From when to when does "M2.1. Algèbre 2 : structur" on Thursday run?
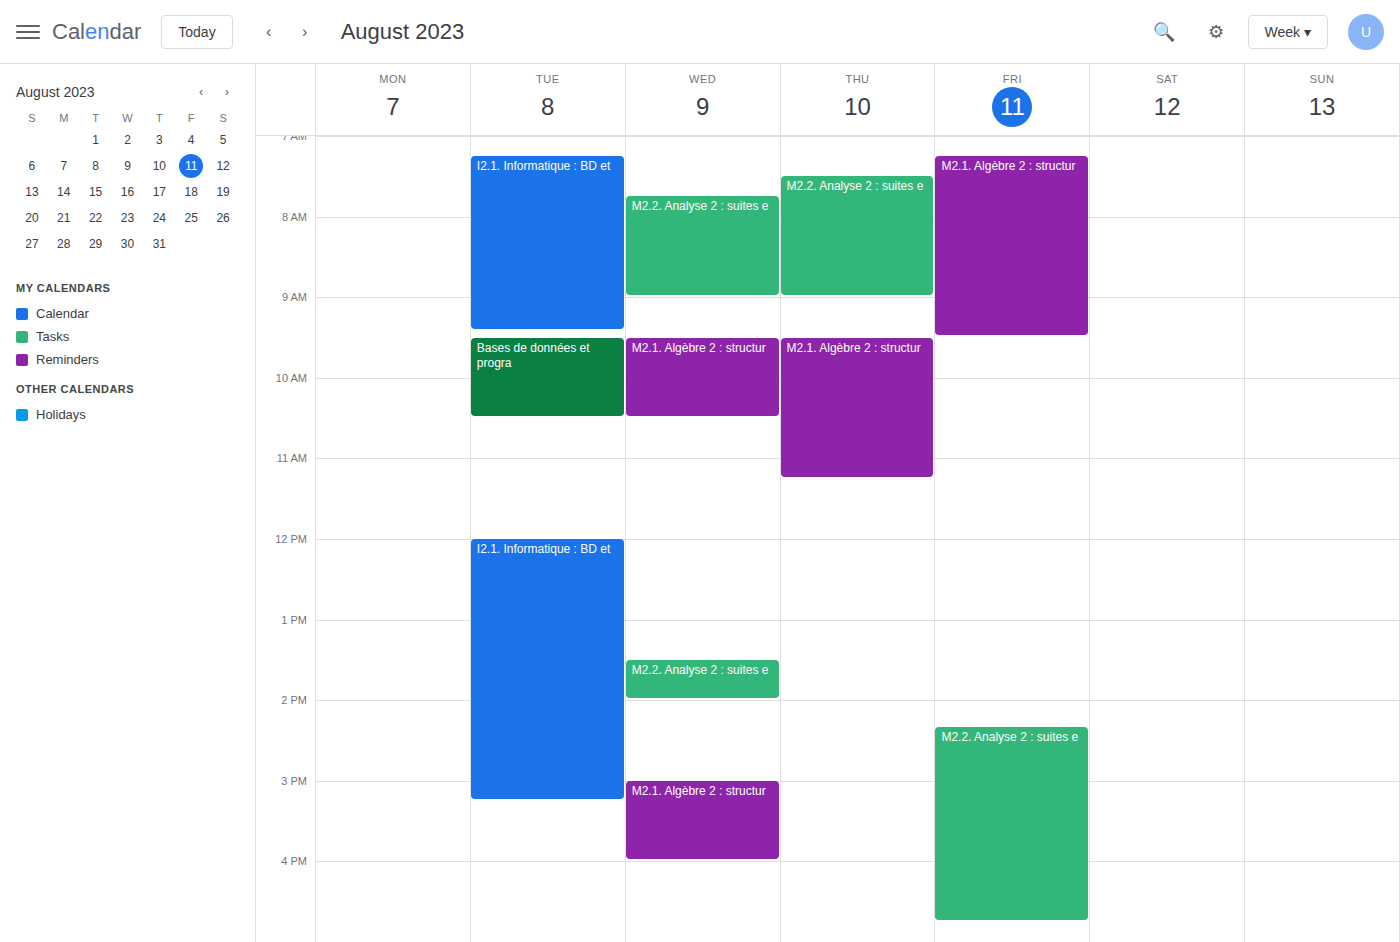
9:30 AM to 11:15 AM